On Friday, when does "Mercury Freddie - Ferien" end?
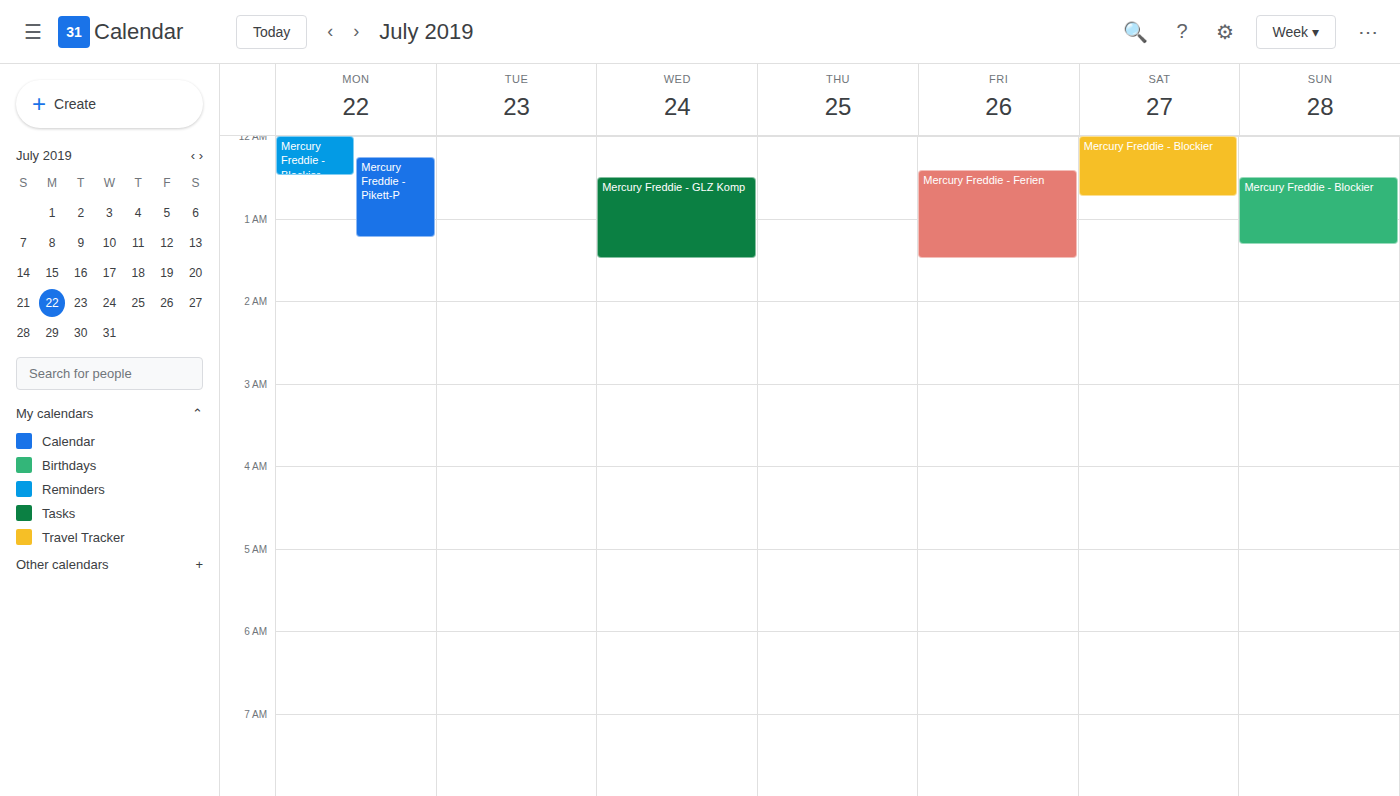
01:30